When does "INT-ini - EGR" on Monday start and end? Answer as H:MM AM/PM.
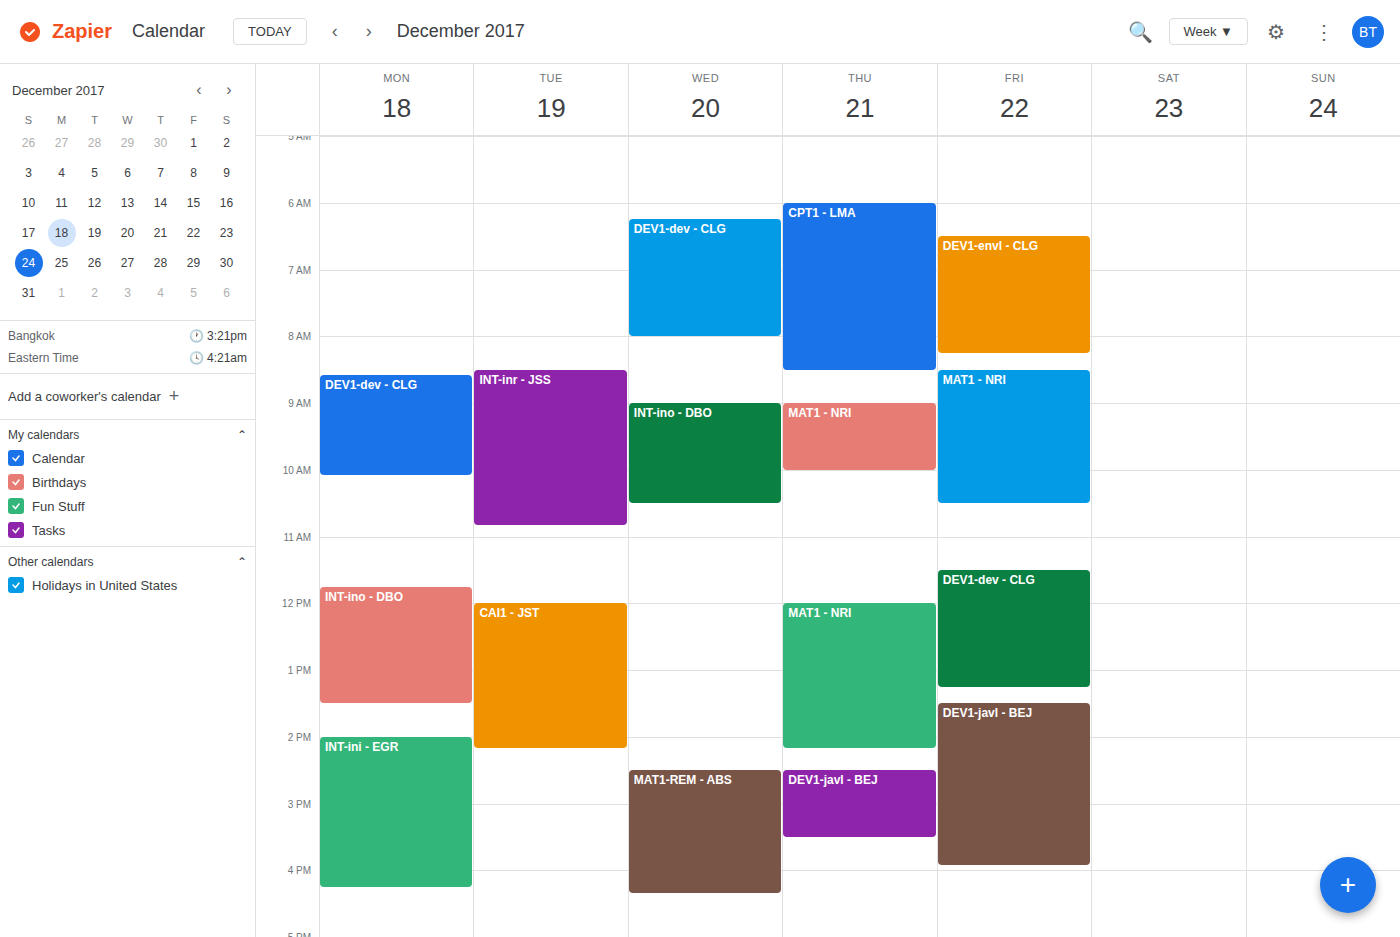
2:00 PM to 4:15 PM